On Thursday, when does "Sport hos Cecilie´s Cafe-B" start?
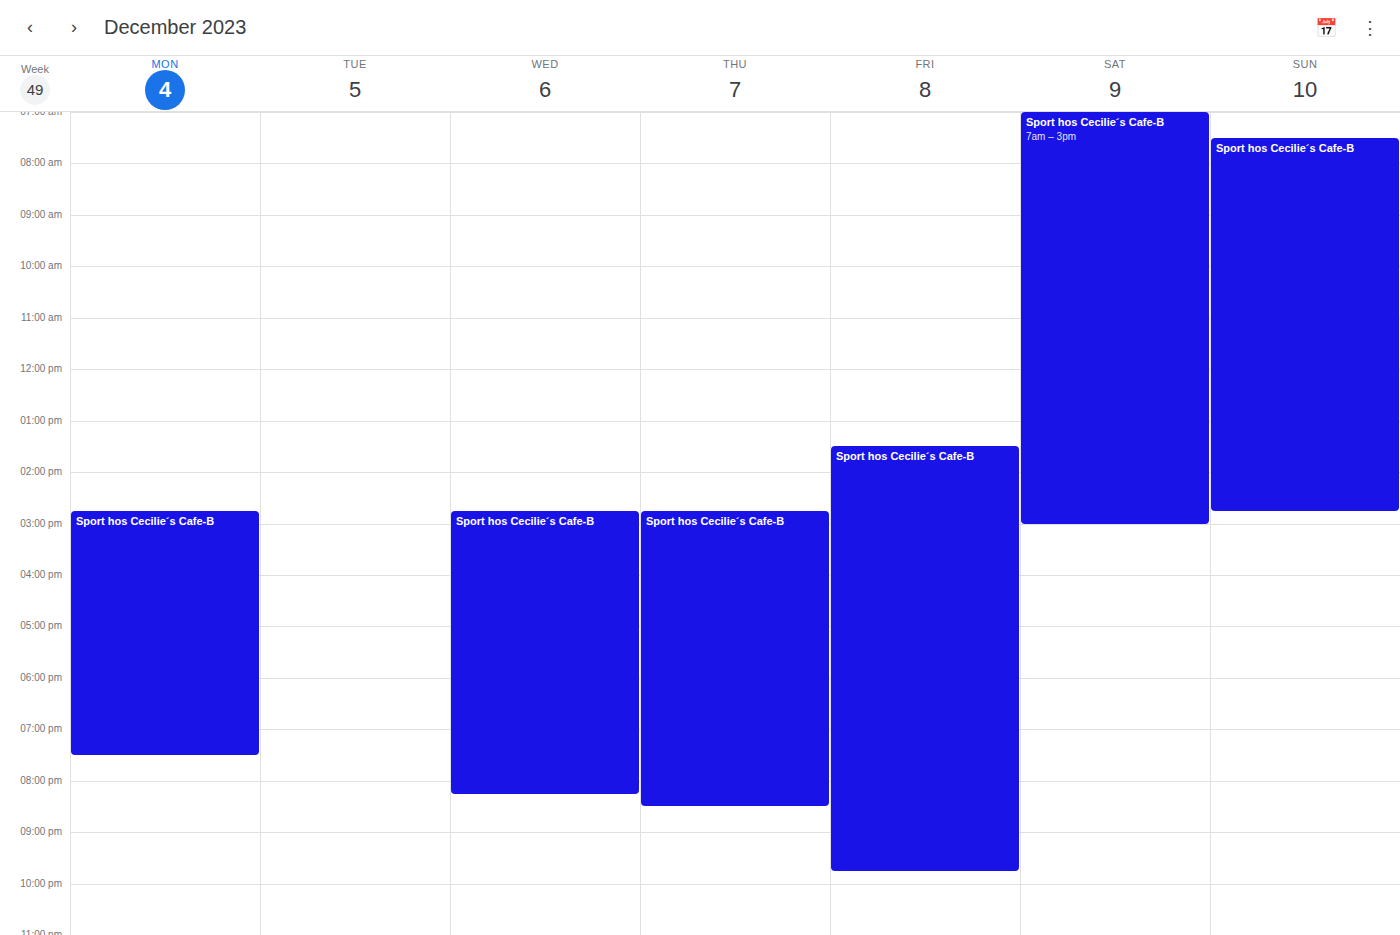
2:45 PM